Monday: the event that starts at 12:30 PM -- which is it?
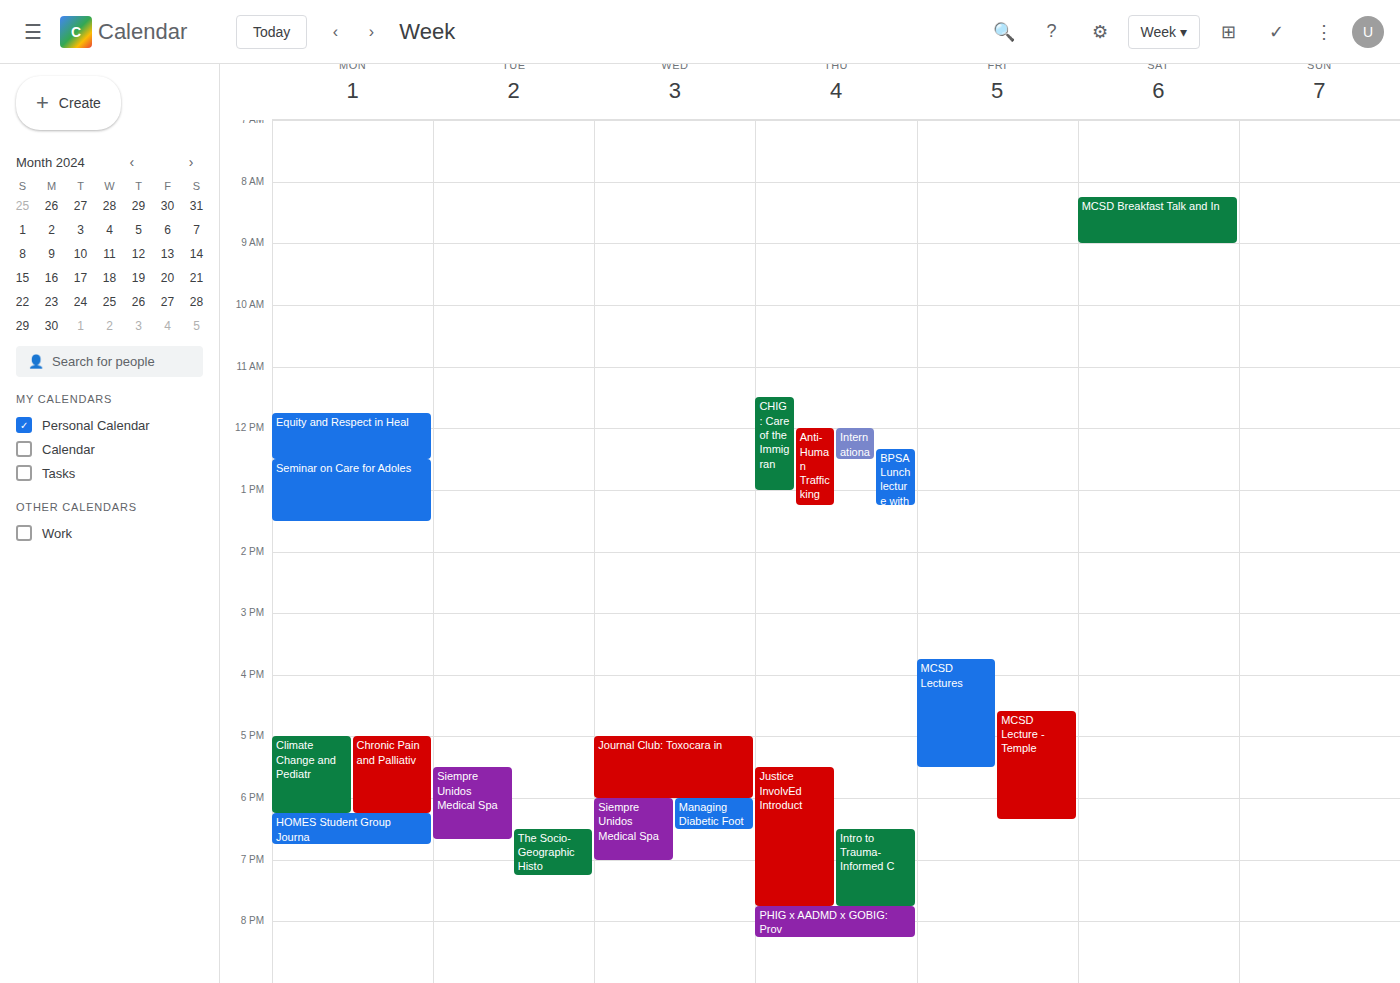
"Seminar on Care for Adoles"